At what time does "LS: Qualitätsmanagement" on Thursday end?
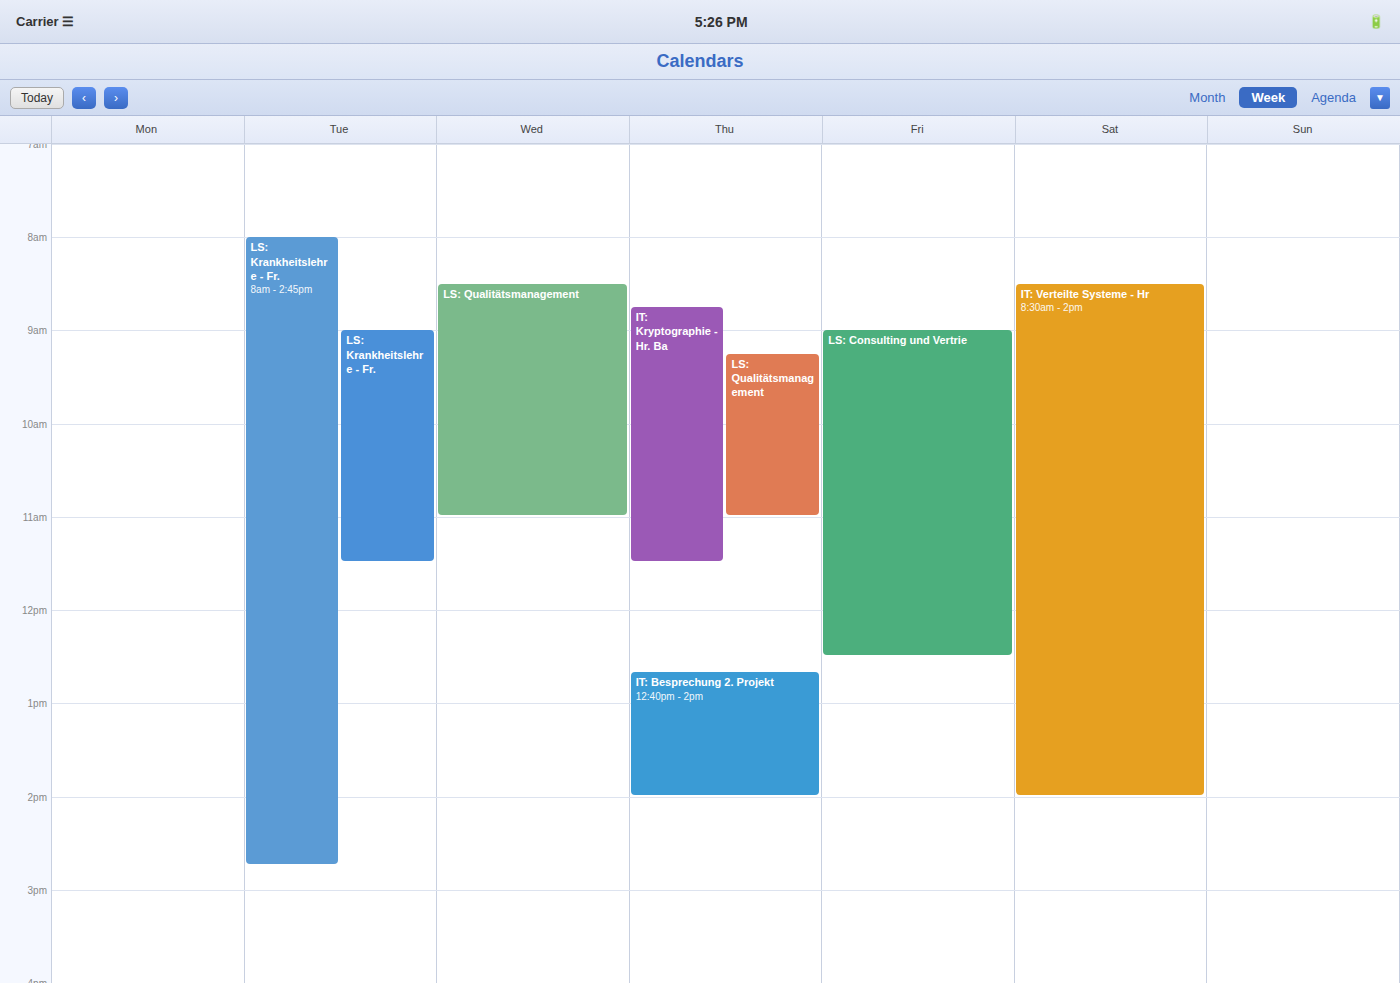
11:00 AM